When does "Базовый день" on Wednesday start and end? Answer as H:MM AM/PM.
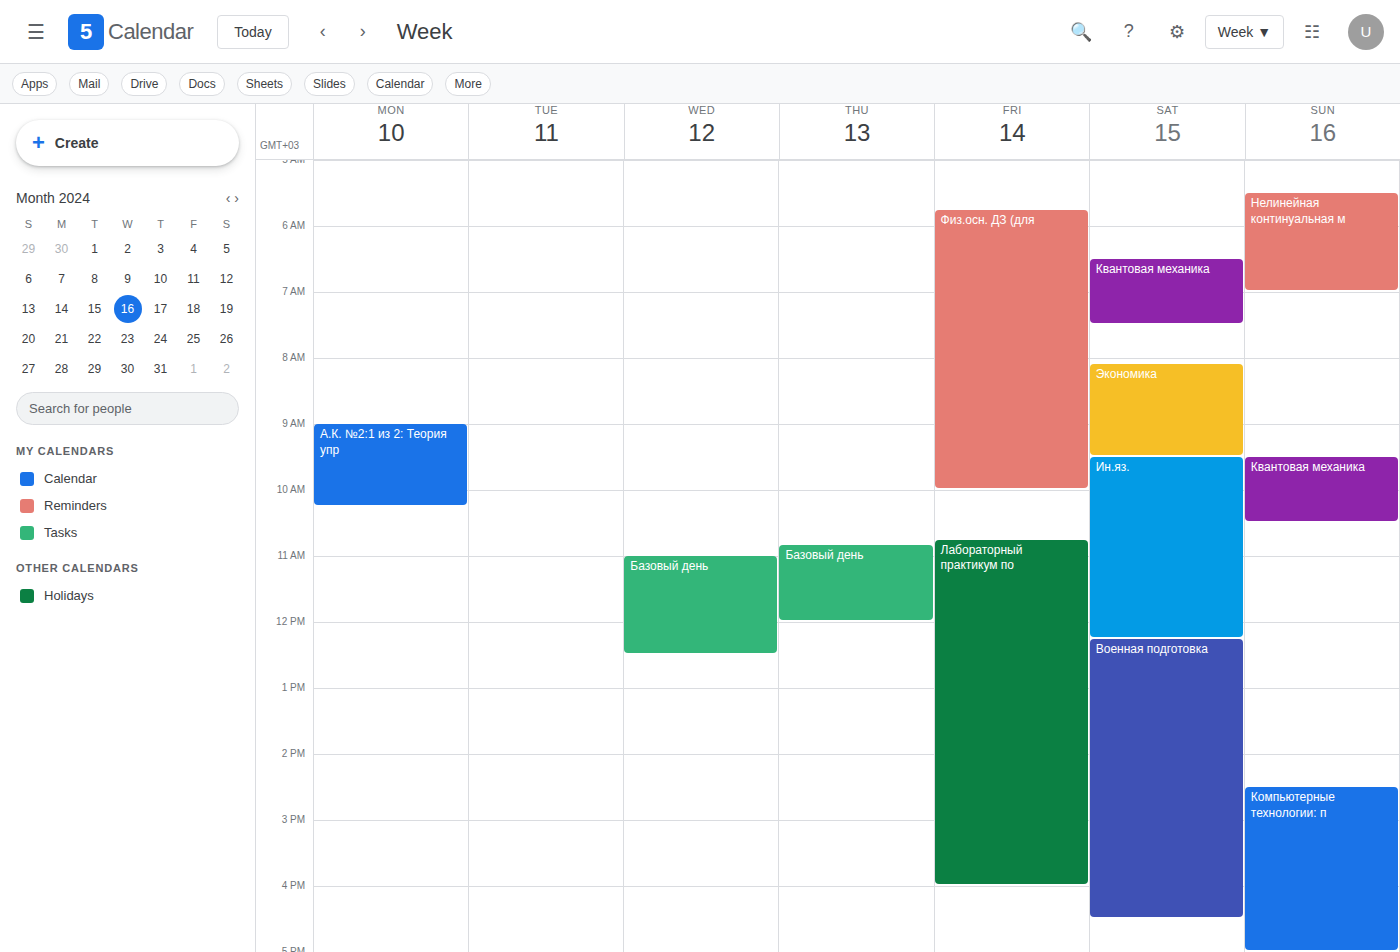
11:00 AM to 12:30 PM